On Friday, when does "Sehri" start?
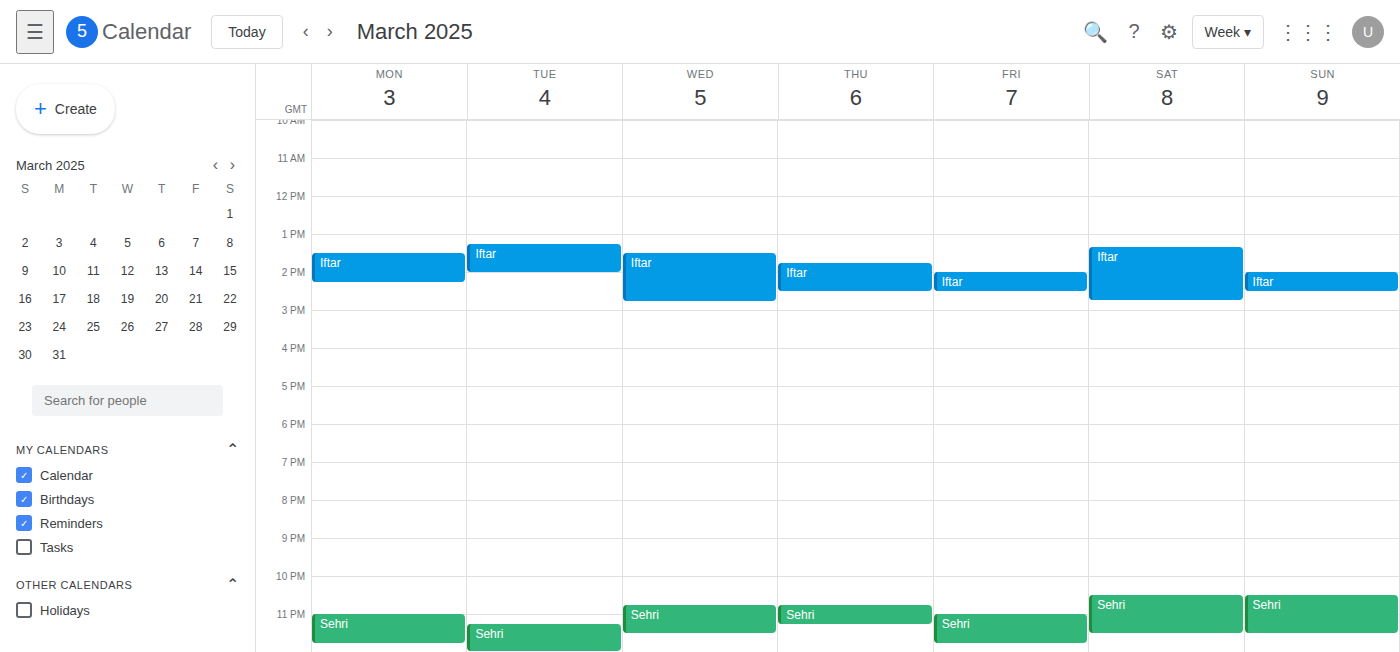
11:00 PM